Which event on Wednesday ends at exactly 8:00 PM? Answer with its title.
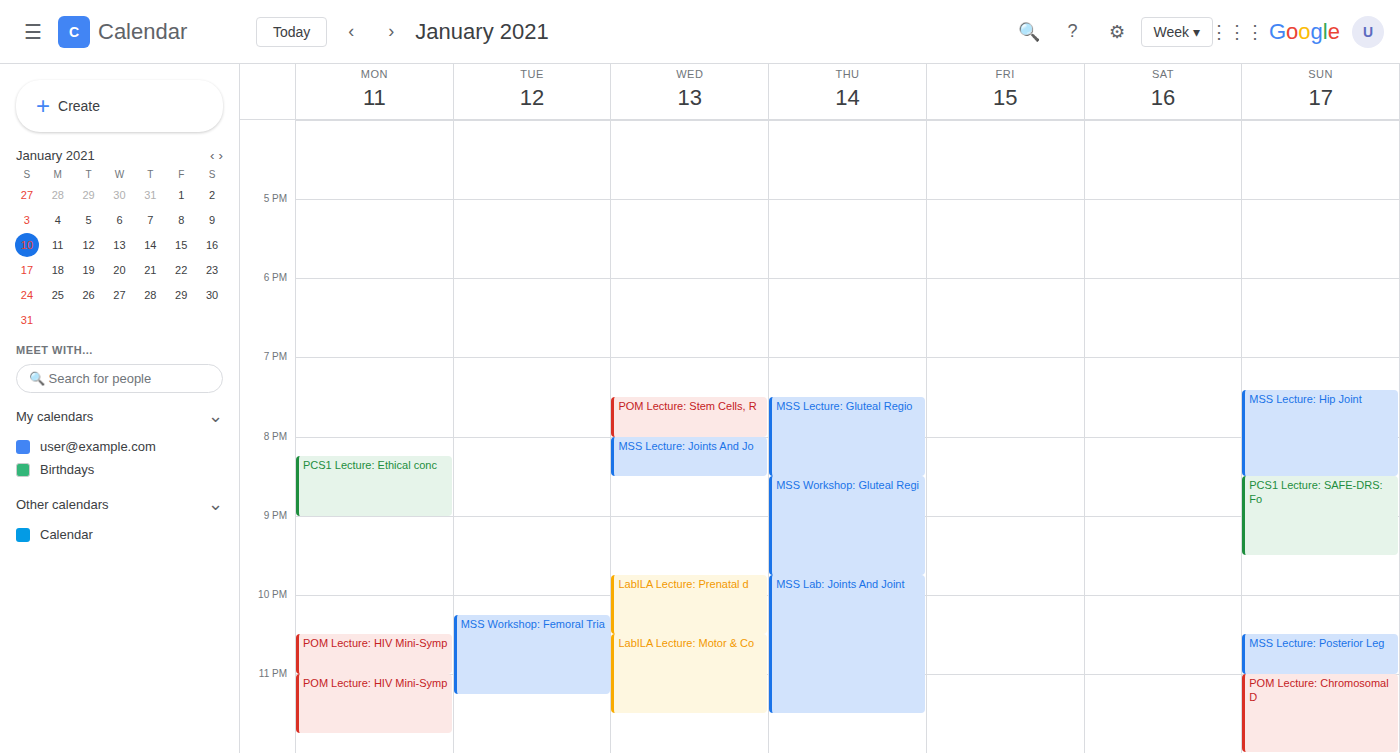
"POM Lecture: Stem Cells, R"